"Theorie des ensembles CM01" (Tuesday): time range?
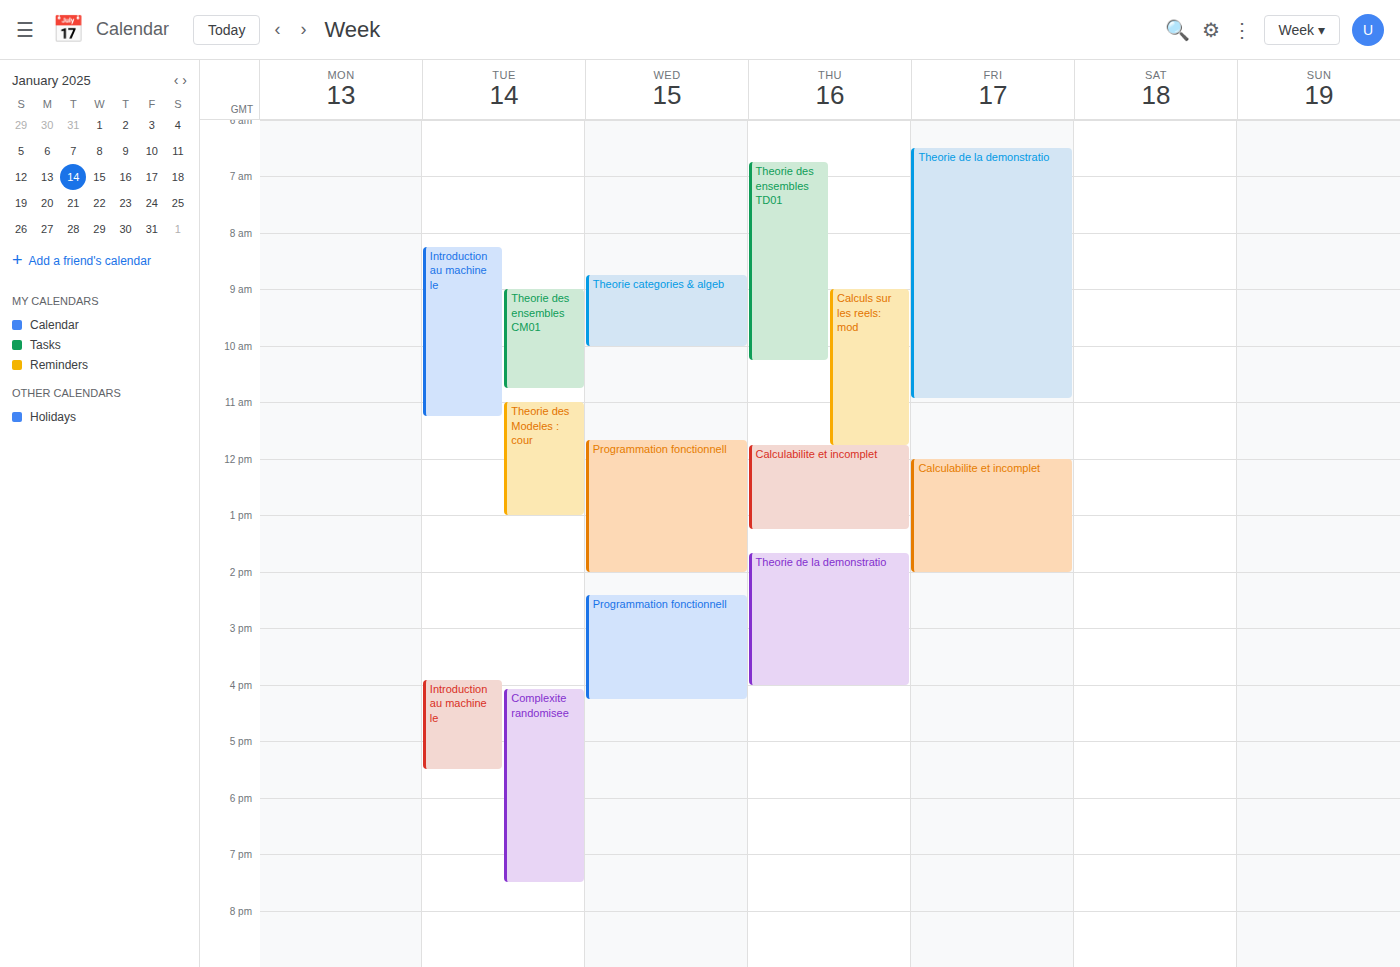
9:00 AM to 10:45 AM